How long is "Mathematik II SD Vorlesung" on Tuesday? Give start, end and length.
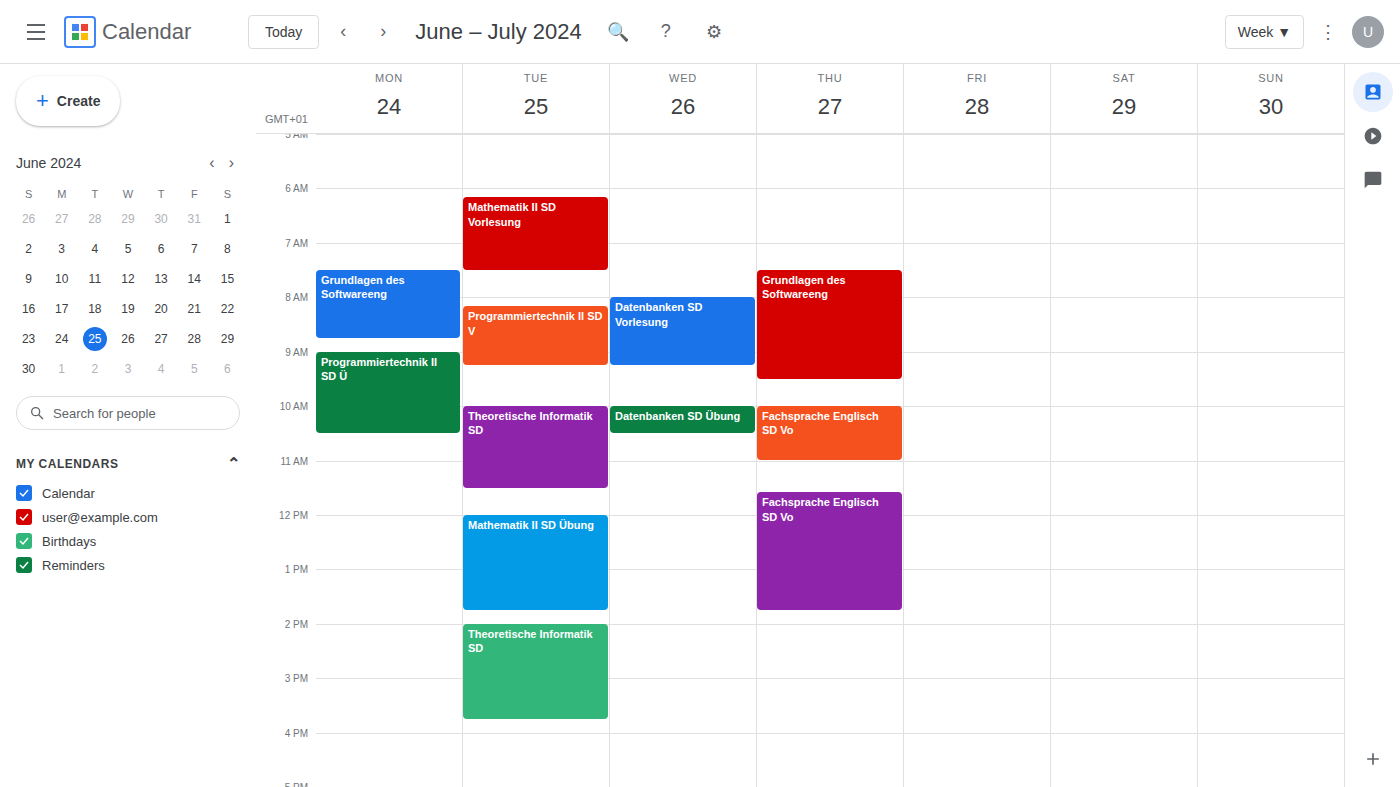
6:10 AM to 7:30 AM, 1 hour 20 minutes